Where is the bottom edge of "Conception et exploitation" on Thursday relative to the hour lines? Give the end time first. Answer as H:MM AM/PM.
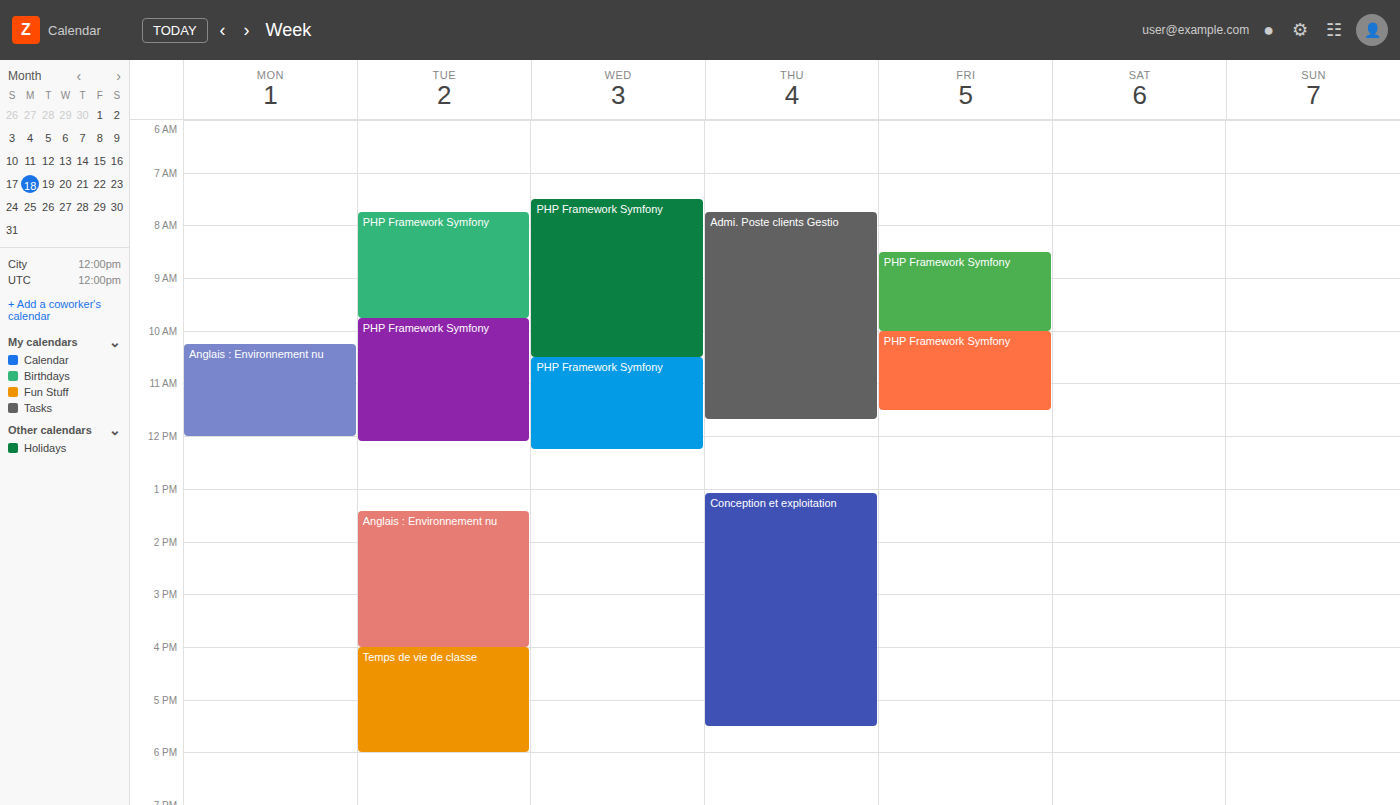
5:30 PM -- halfway between the 5 PM and 6 PM lines.